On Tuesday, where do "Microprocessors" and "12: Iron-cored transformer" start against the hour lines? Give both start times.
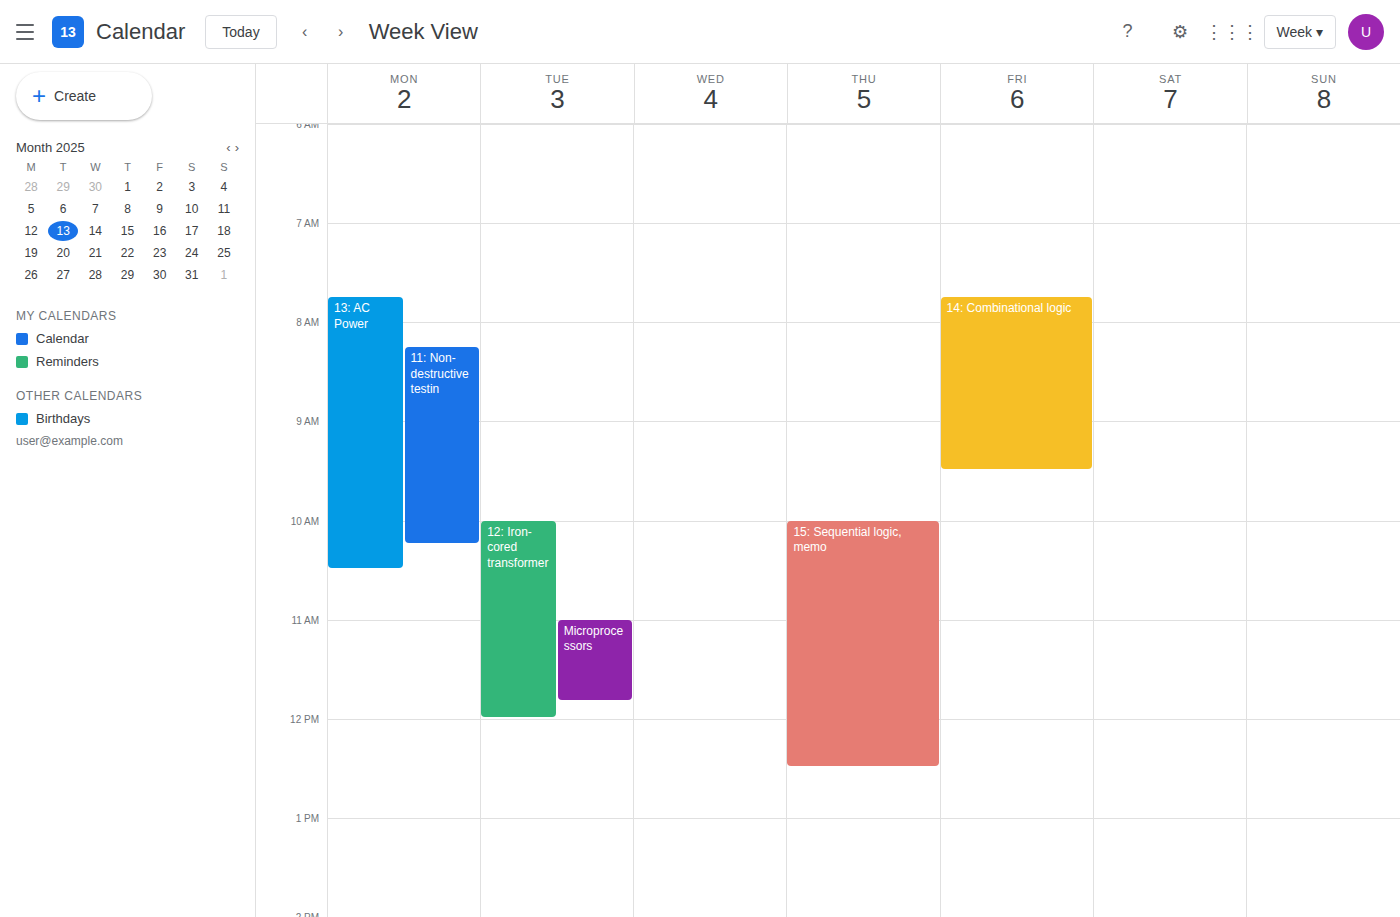
"Microprocessors": 11:00 AM, exactly on the 11 AM line. "12: Iron-cored transformer": 10:00 AM, exactly on the 10 AM line.